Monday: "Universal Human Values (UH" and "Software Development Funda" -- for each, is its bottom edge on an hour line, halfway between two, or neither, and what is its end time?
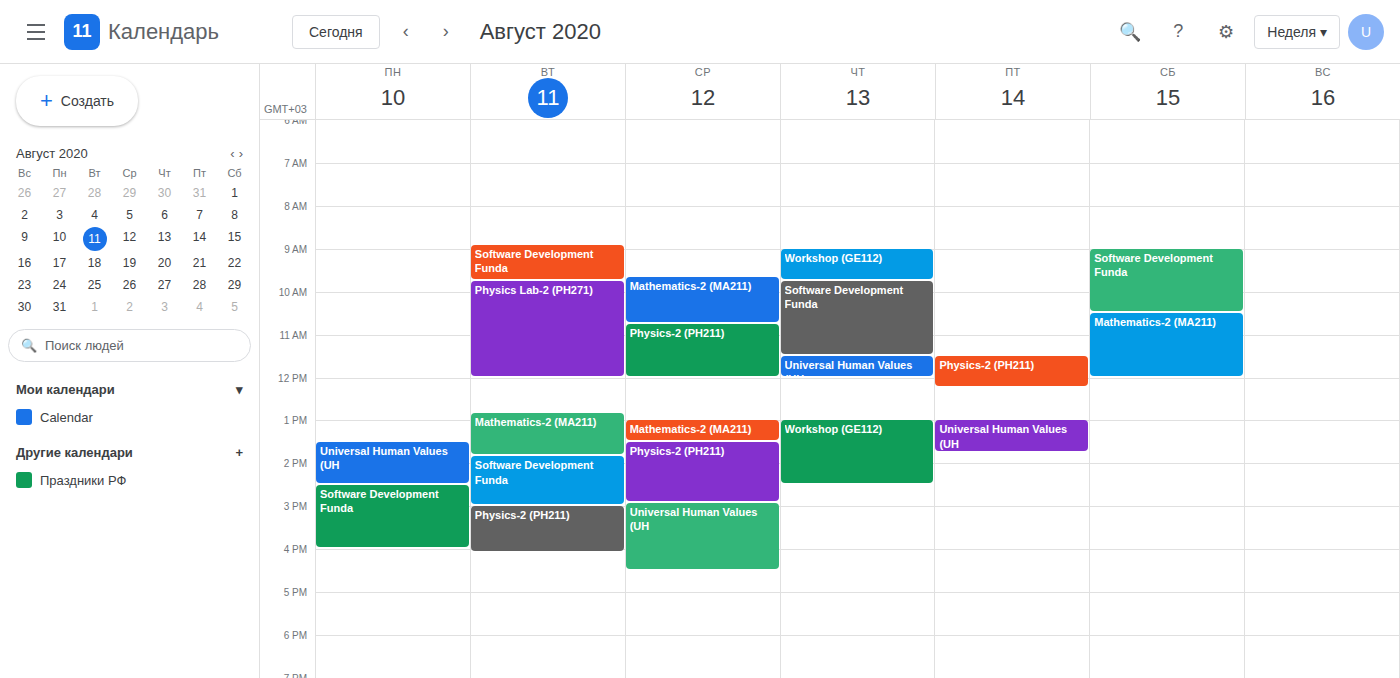
"Universal Human Values (UH": 2:30 PM, halfway between the 2 PM and 3 PM lines. "Software Development Funda": 4:00 PM, exactly on the 4 PM line.